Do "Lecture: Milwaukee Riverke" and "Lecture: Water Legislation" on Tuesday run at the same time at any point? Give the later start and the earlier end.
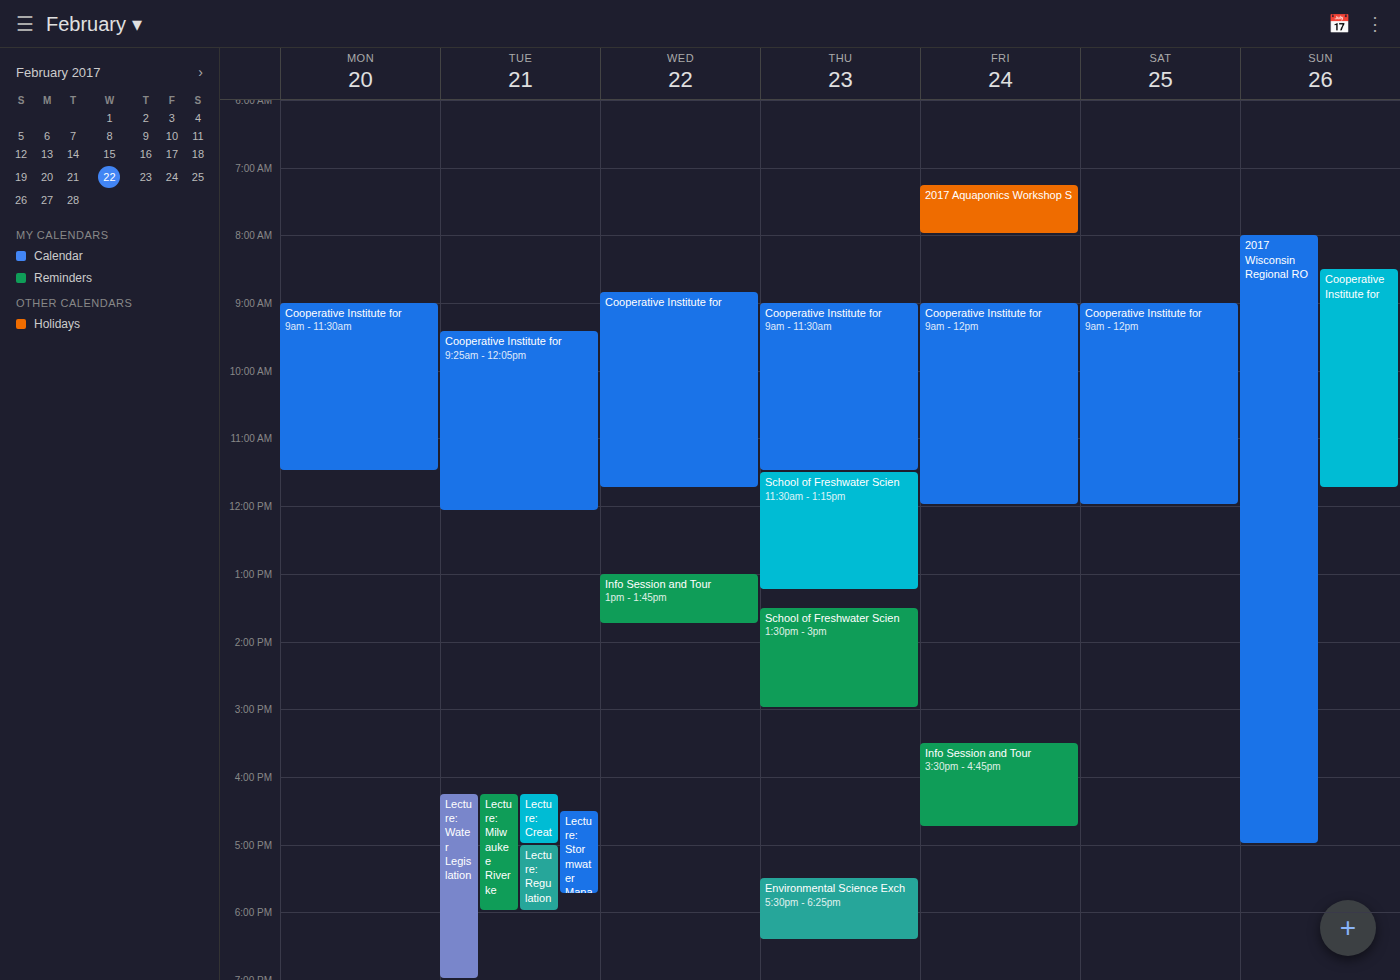
"Lecture: Milwaukee Riverke" runs 4:15 PM to 6:00 PM, inside "Lecture: Water Legislation" -- they overlap.